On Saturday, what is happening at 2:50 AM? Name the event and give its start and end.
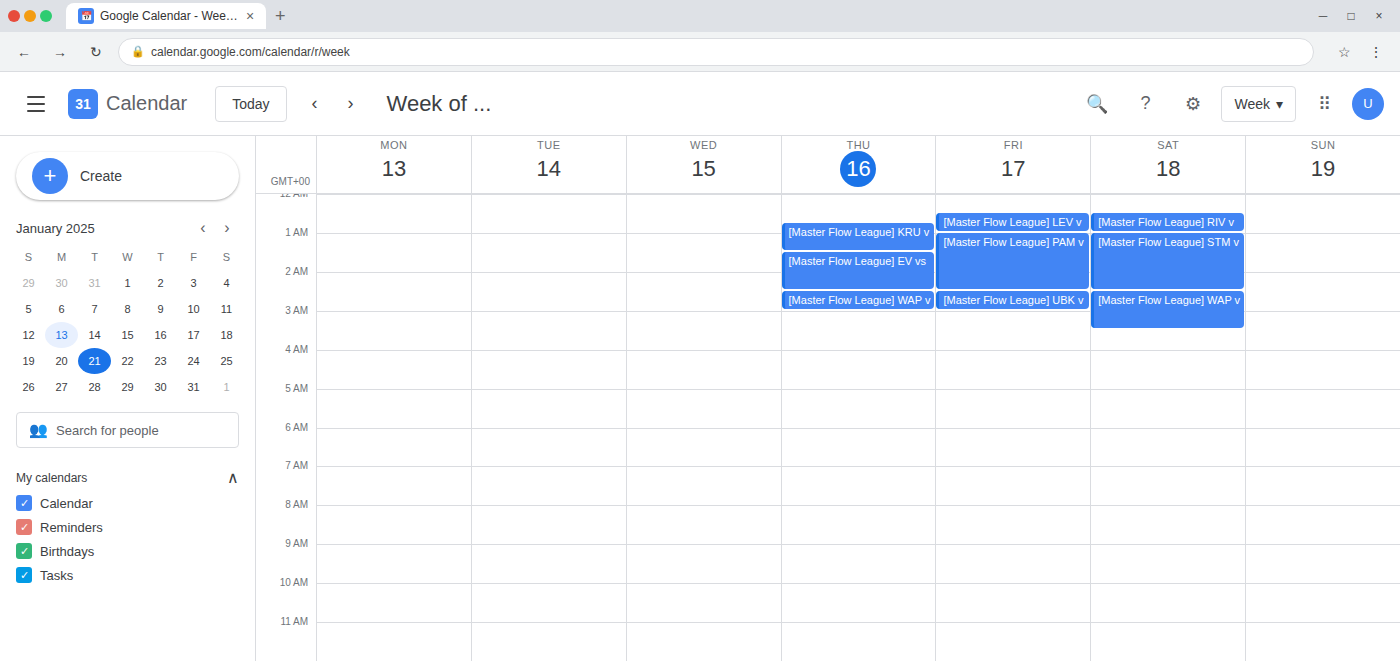
"[Master Flow League] WAP v", 2:30 AM to 3:30 AM